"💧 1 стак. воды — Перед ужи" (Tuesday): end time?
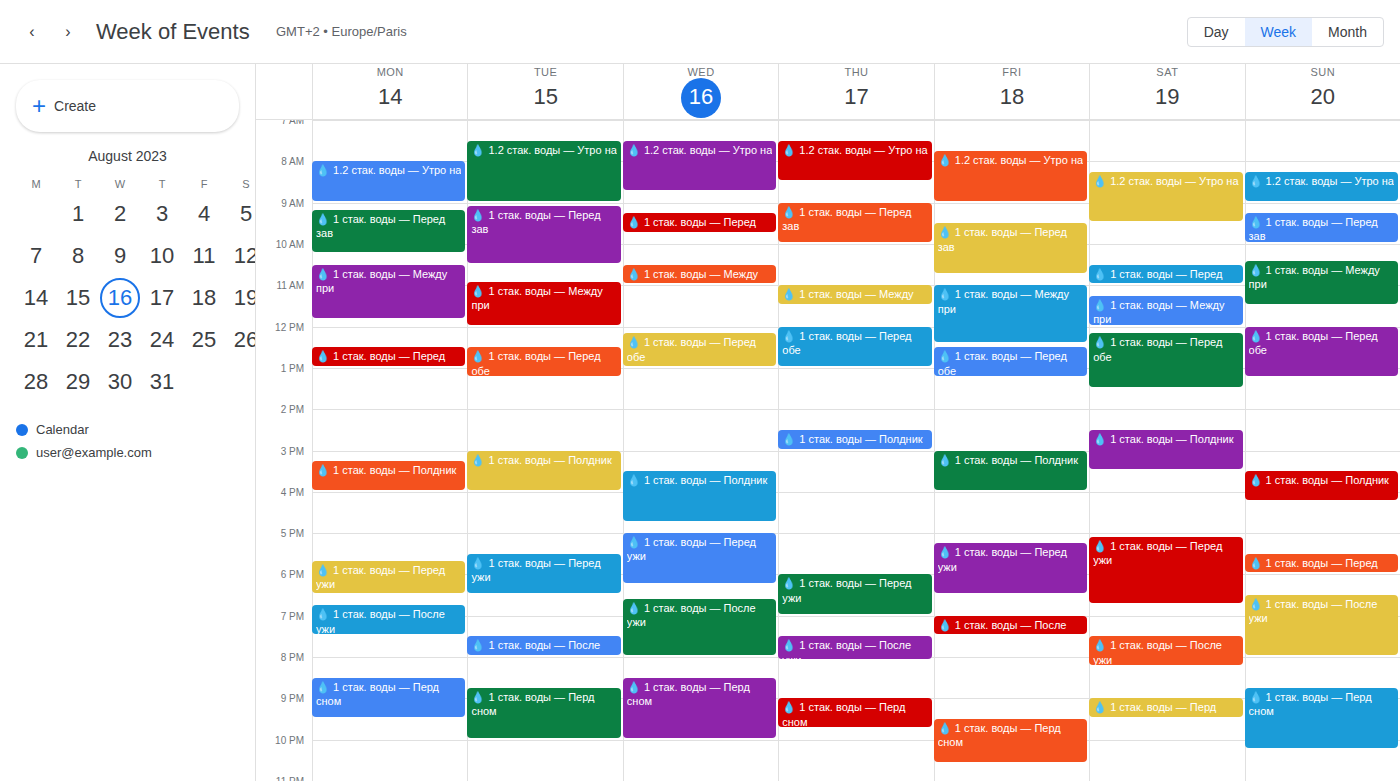
6:30 PM